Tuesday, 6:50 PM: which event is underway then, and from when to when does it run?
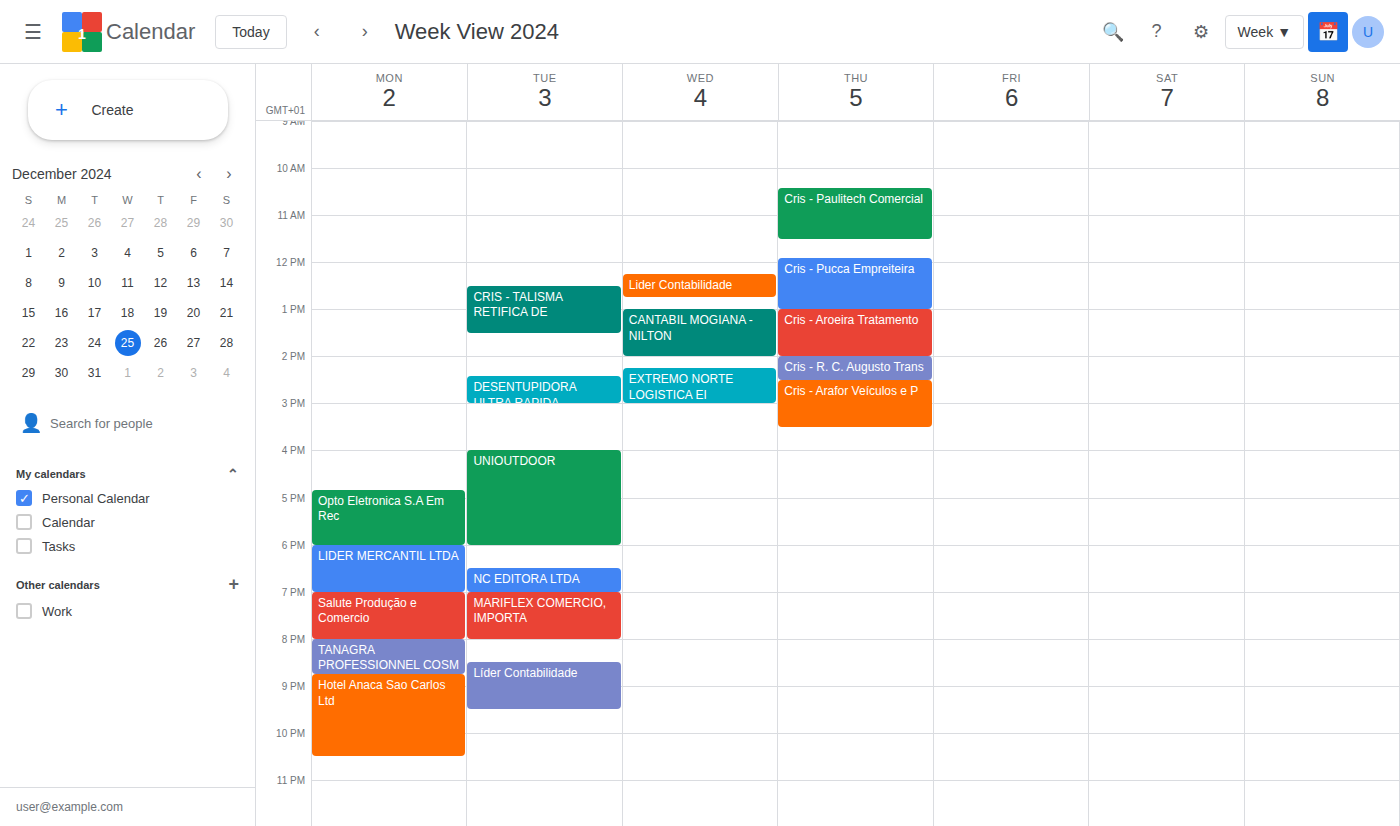
"NC EDITORA LTDA", 6:30 PM to 7:00 PM